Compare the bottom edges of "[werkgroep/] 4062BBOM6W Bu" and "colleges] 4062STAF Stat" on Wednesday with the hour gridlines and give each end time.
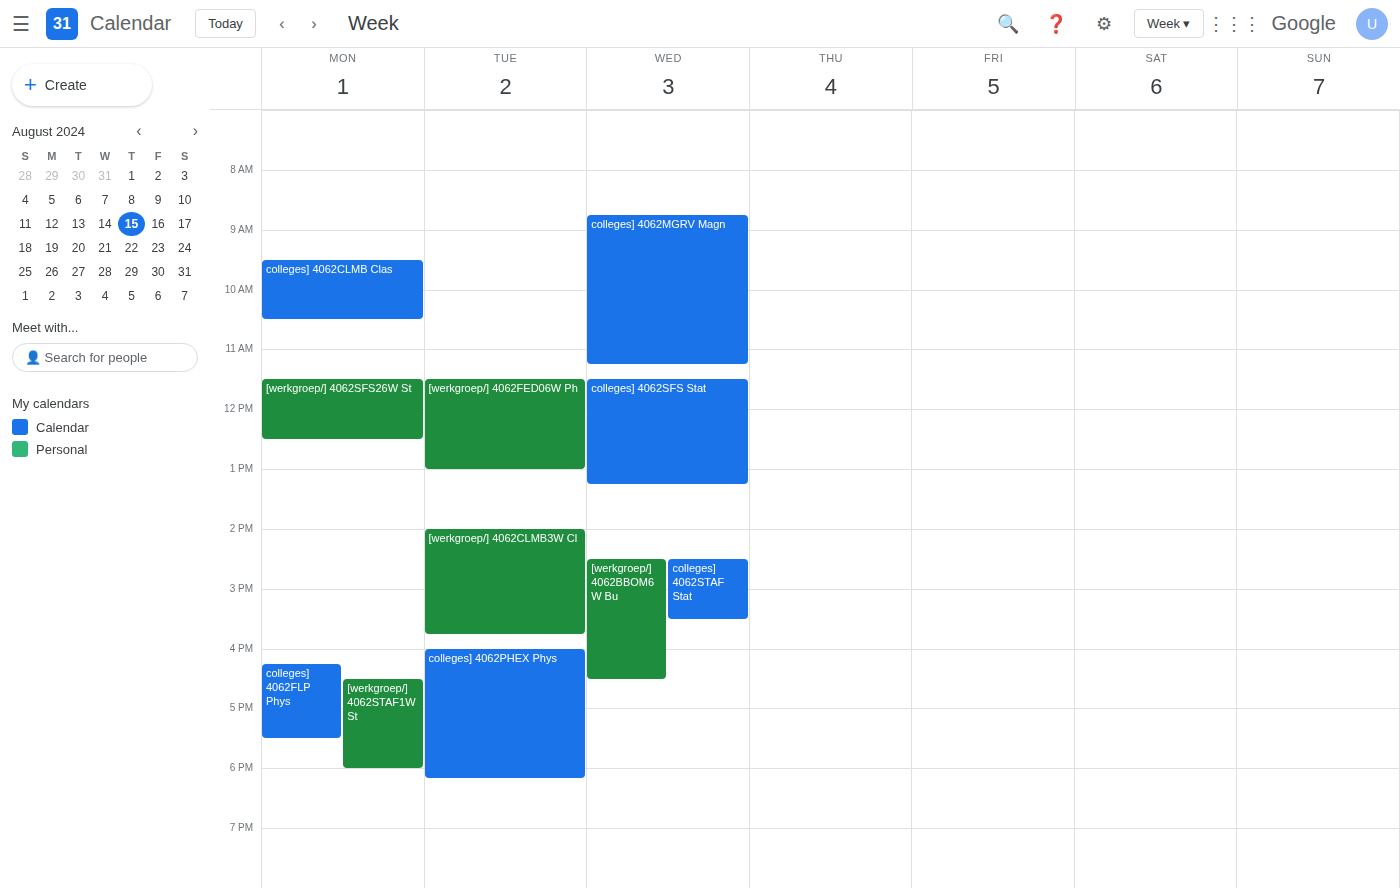
"[werkgroep/] 4062BBOM6W Bu": 4:30 PM, halfway between the 4 PM and 5 PM lines. "colleges] 4062STAF Stat": 3:30 PM, halfway between the 3 PM and 4 PM lines.